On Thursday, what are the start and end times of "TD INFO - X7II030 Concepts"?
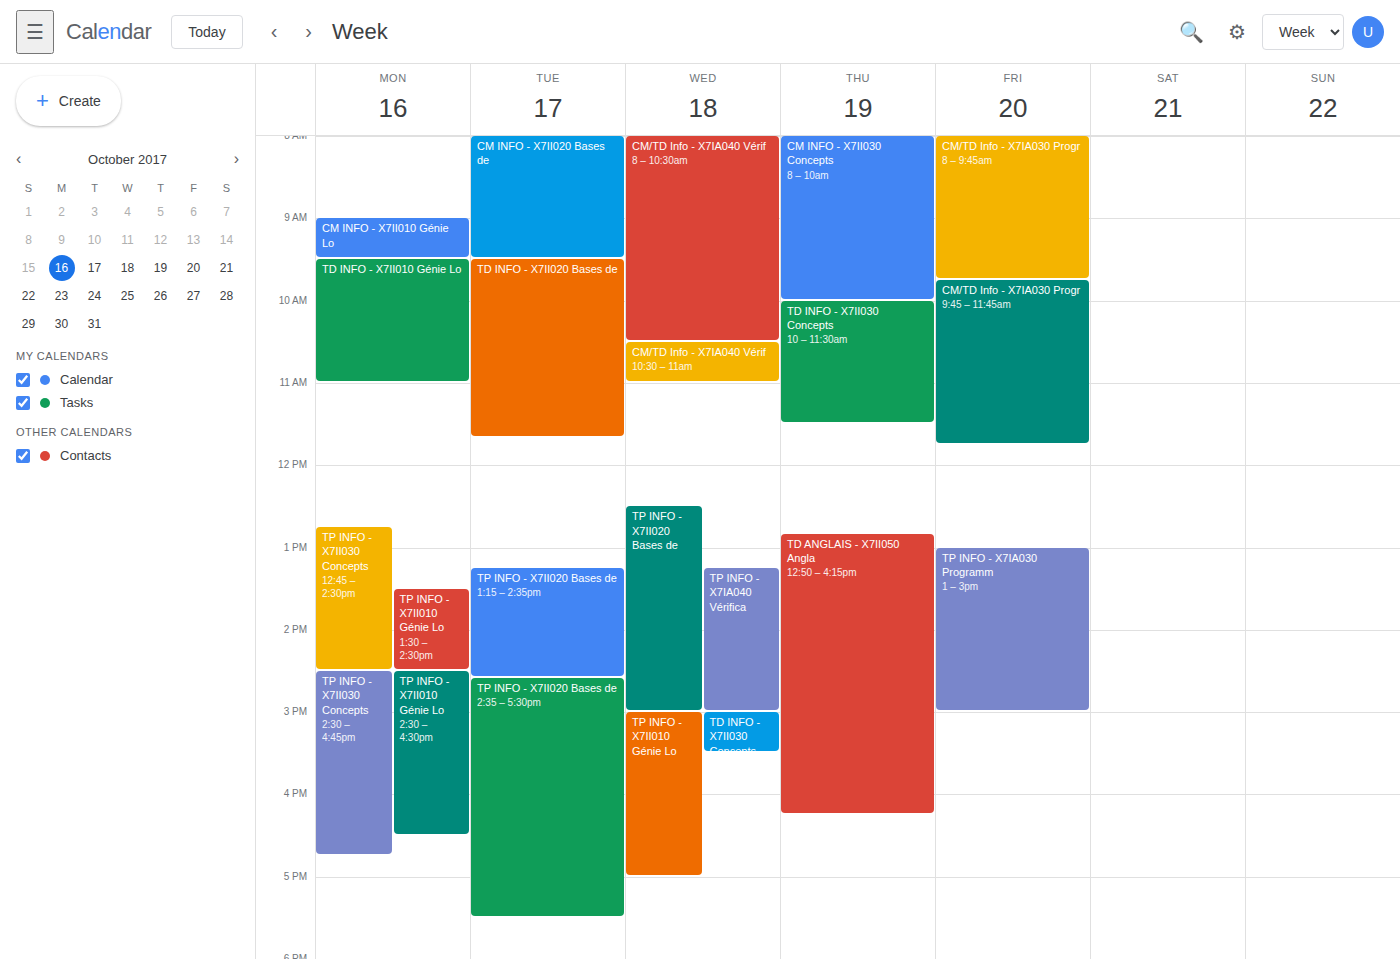
10:00 AM to 11:30 AM